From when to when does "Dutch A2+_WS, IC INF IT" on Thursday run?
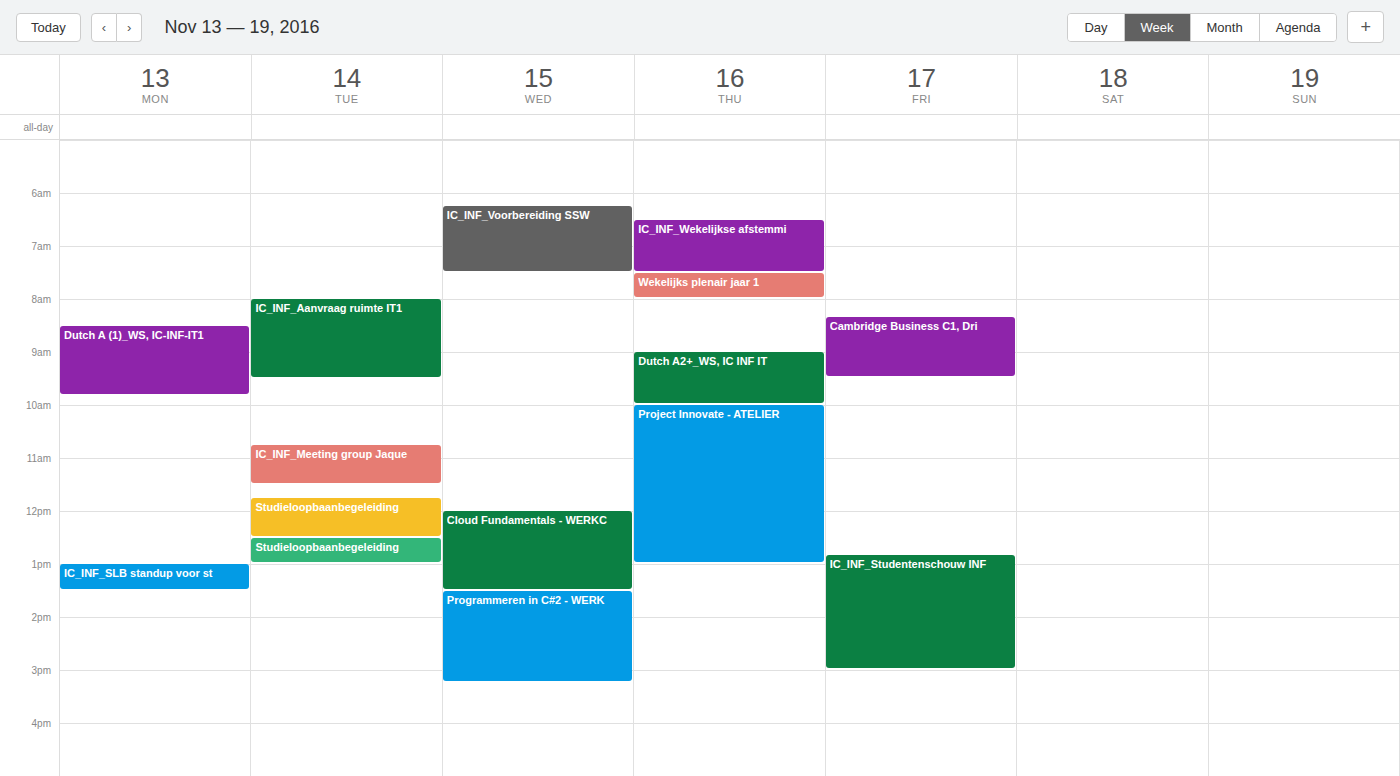
9:00 AM to 10:00 AM